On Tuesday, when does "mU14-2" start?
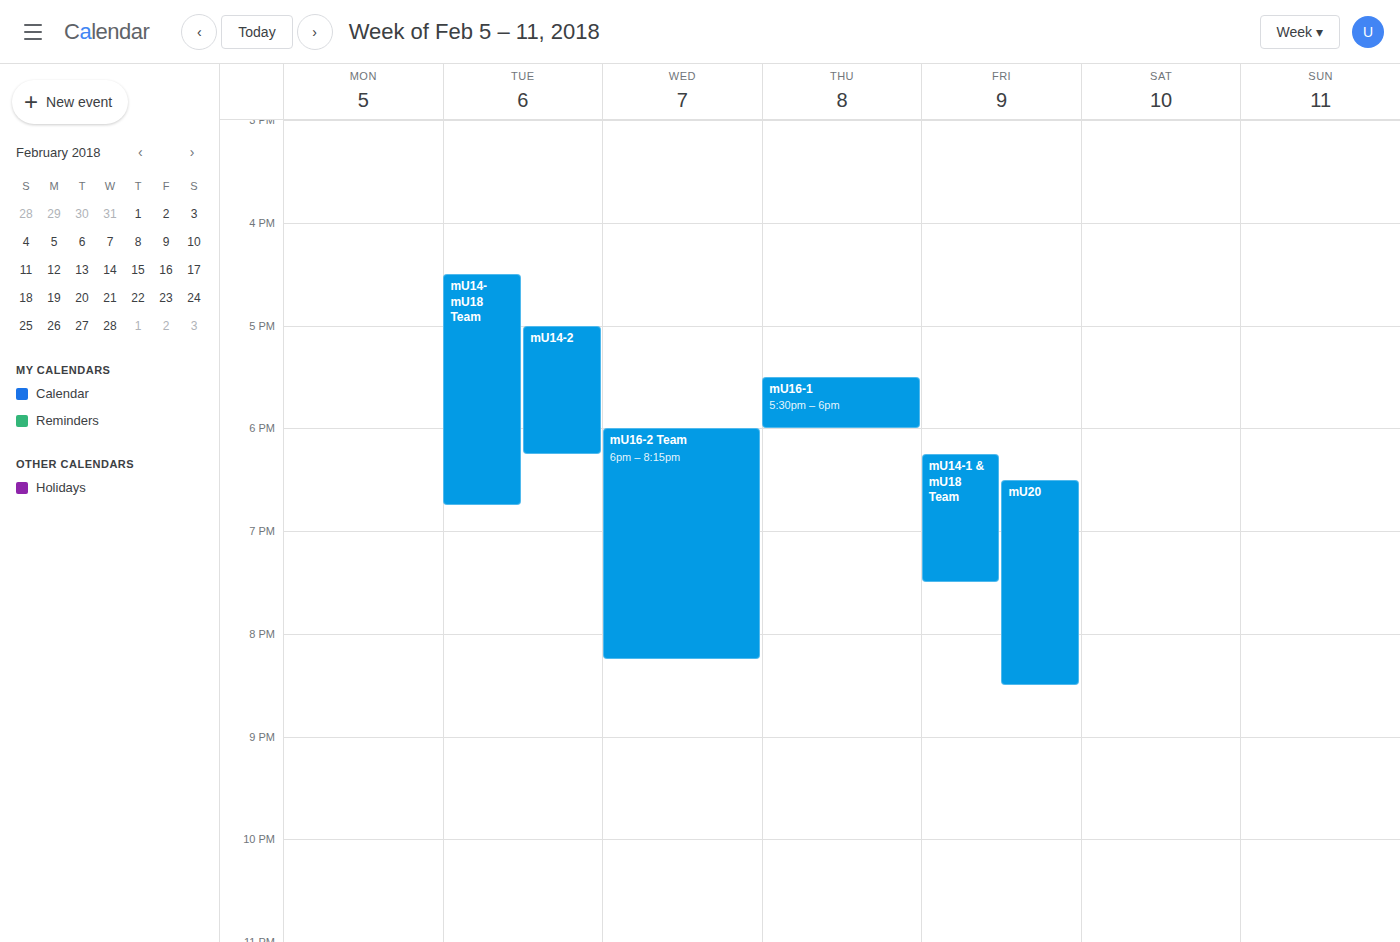
5:00 PM